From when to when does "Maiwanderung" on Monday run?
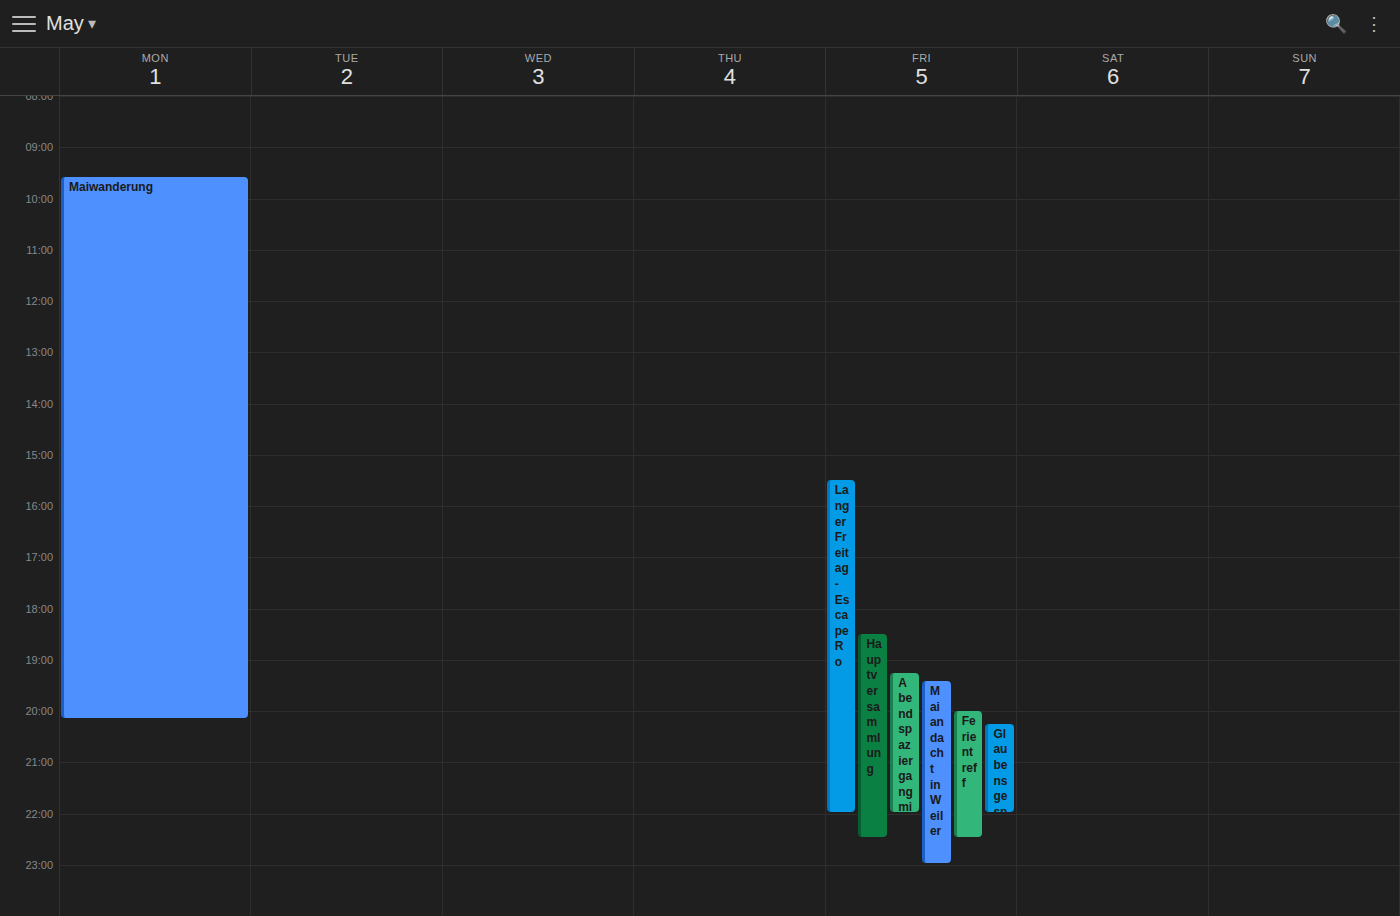
09:35 to 20:10